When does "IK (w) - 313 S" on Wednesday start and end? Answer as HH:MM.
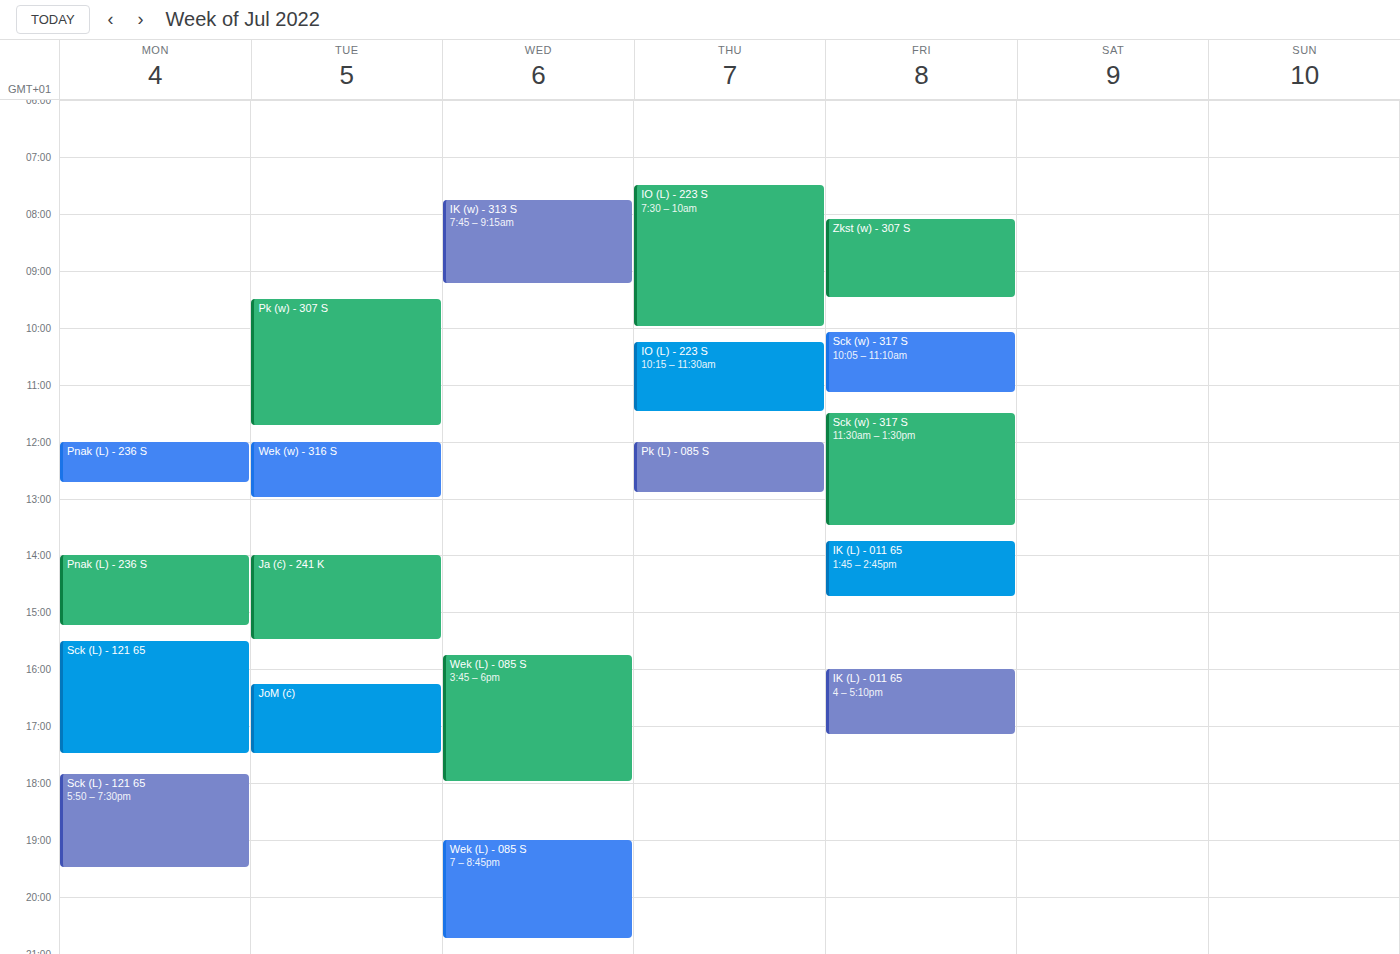
07:45 to 09:15